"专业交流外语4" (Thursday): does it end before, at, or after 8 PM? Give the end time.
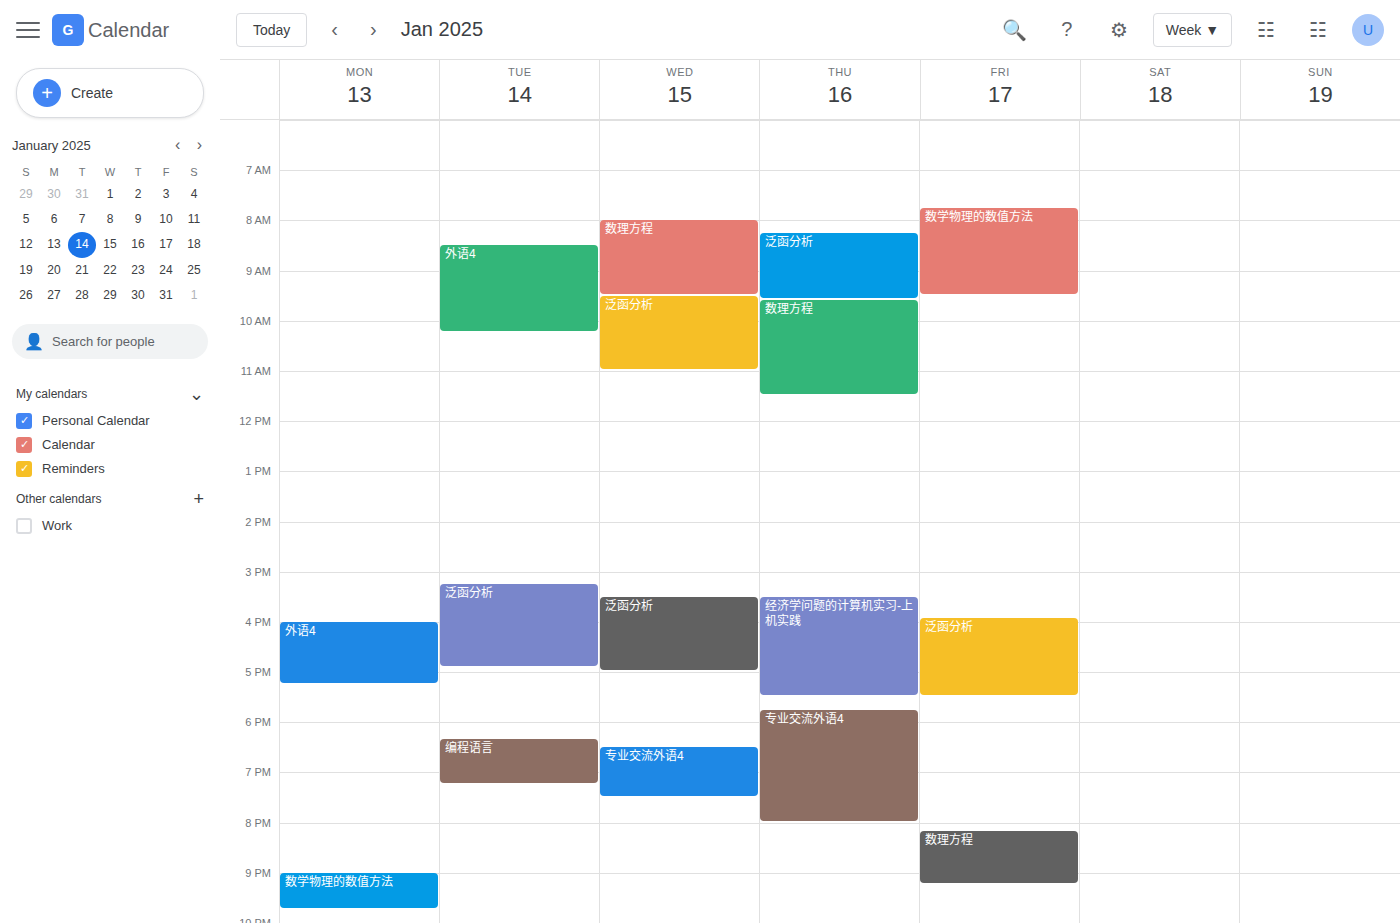
8:00 PM -- exactly at 8 PM, on the 8 PM line.